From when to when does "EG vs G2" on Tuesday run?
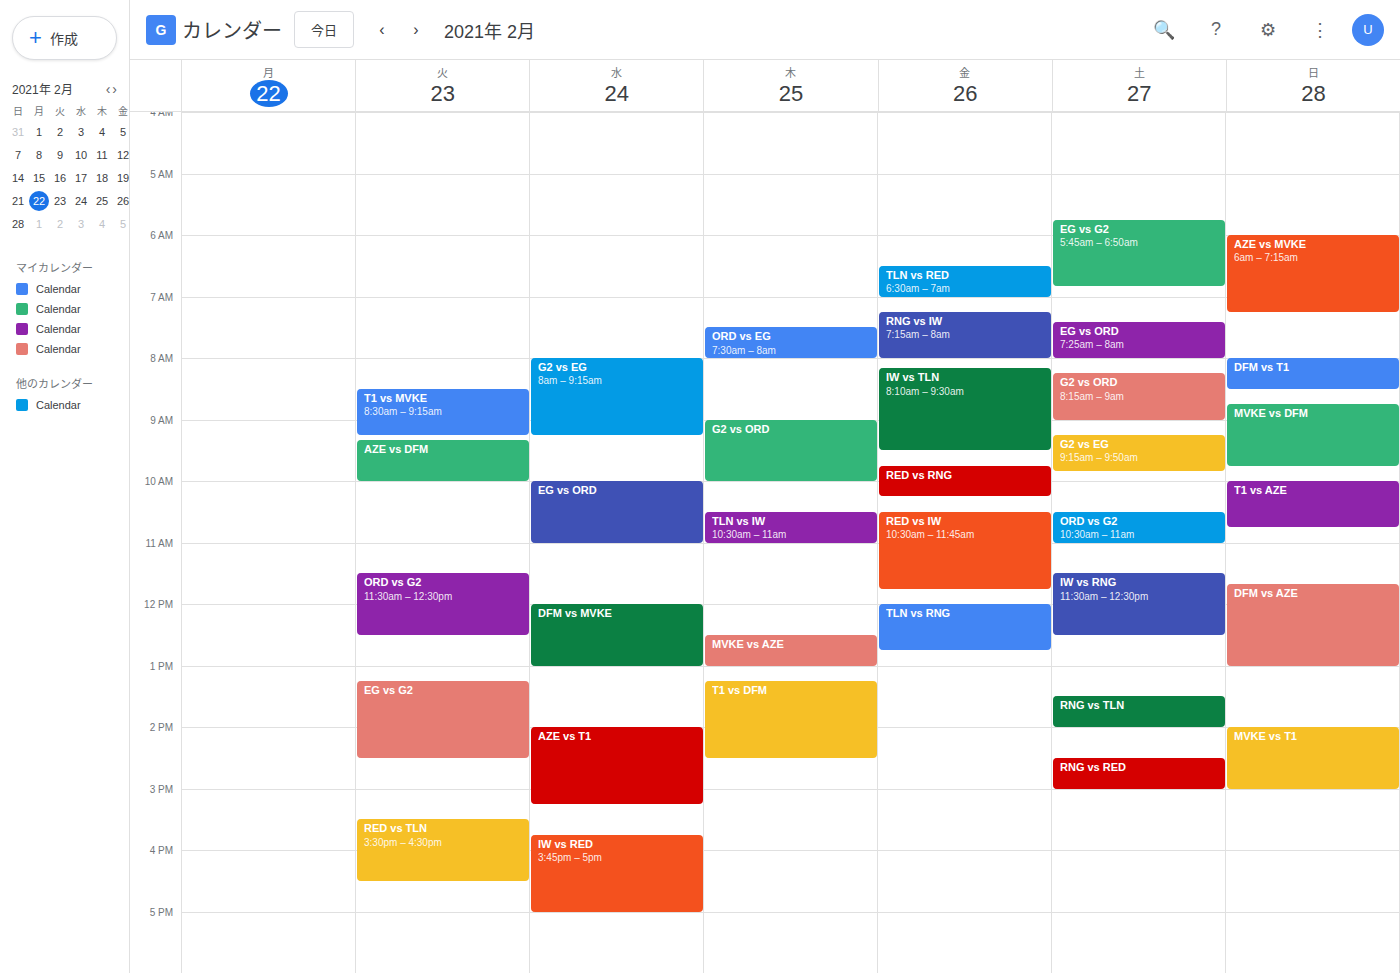
1:15 PM to 2:30 PM